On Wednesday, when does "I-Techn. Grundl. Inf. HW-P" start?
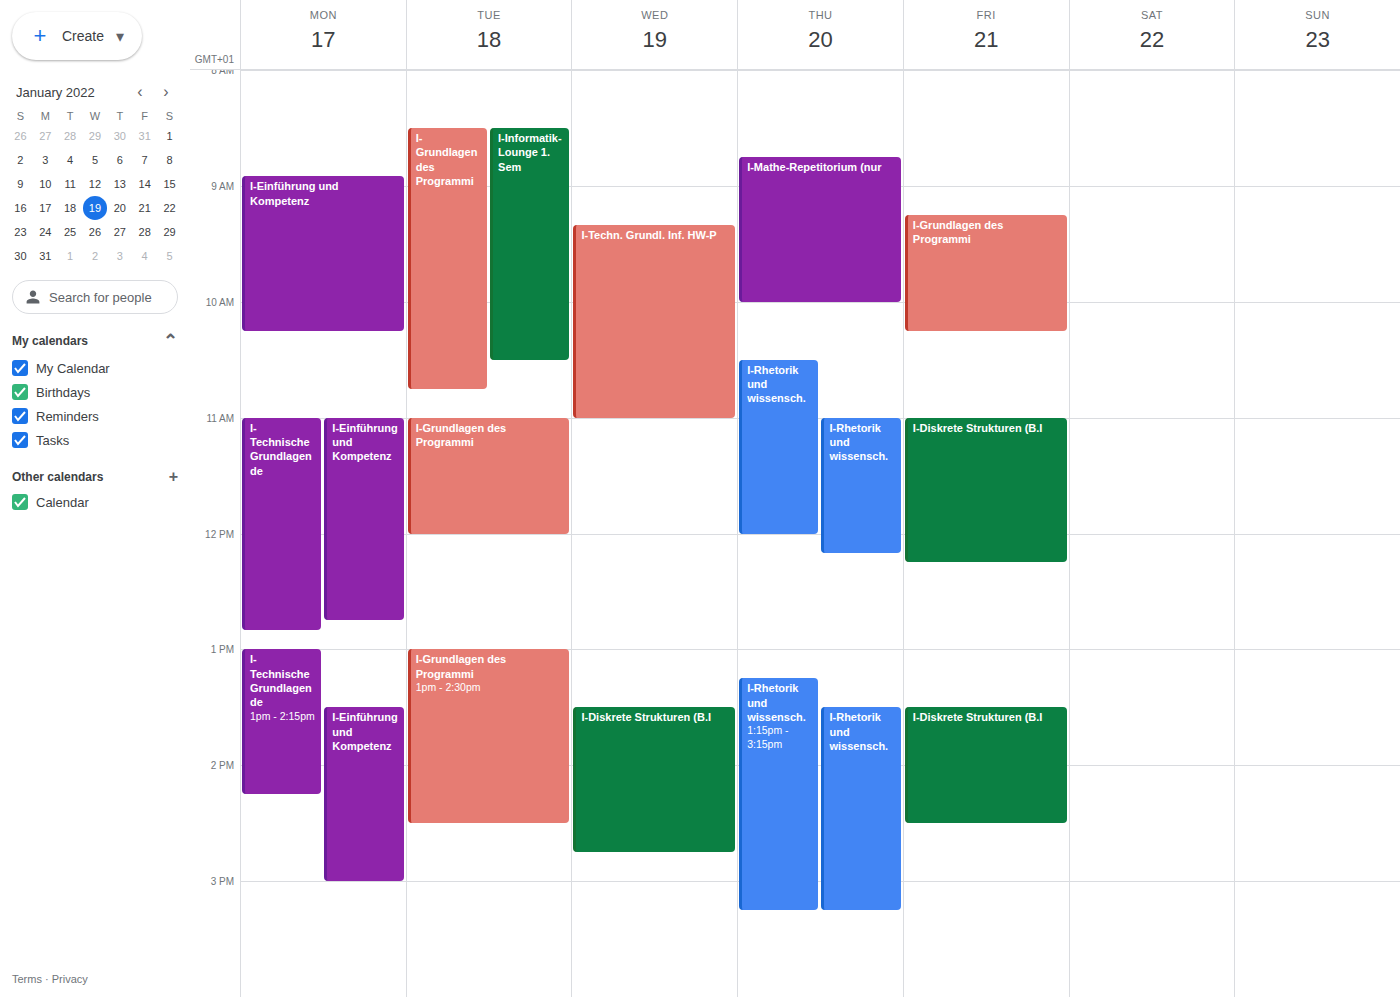
09:20